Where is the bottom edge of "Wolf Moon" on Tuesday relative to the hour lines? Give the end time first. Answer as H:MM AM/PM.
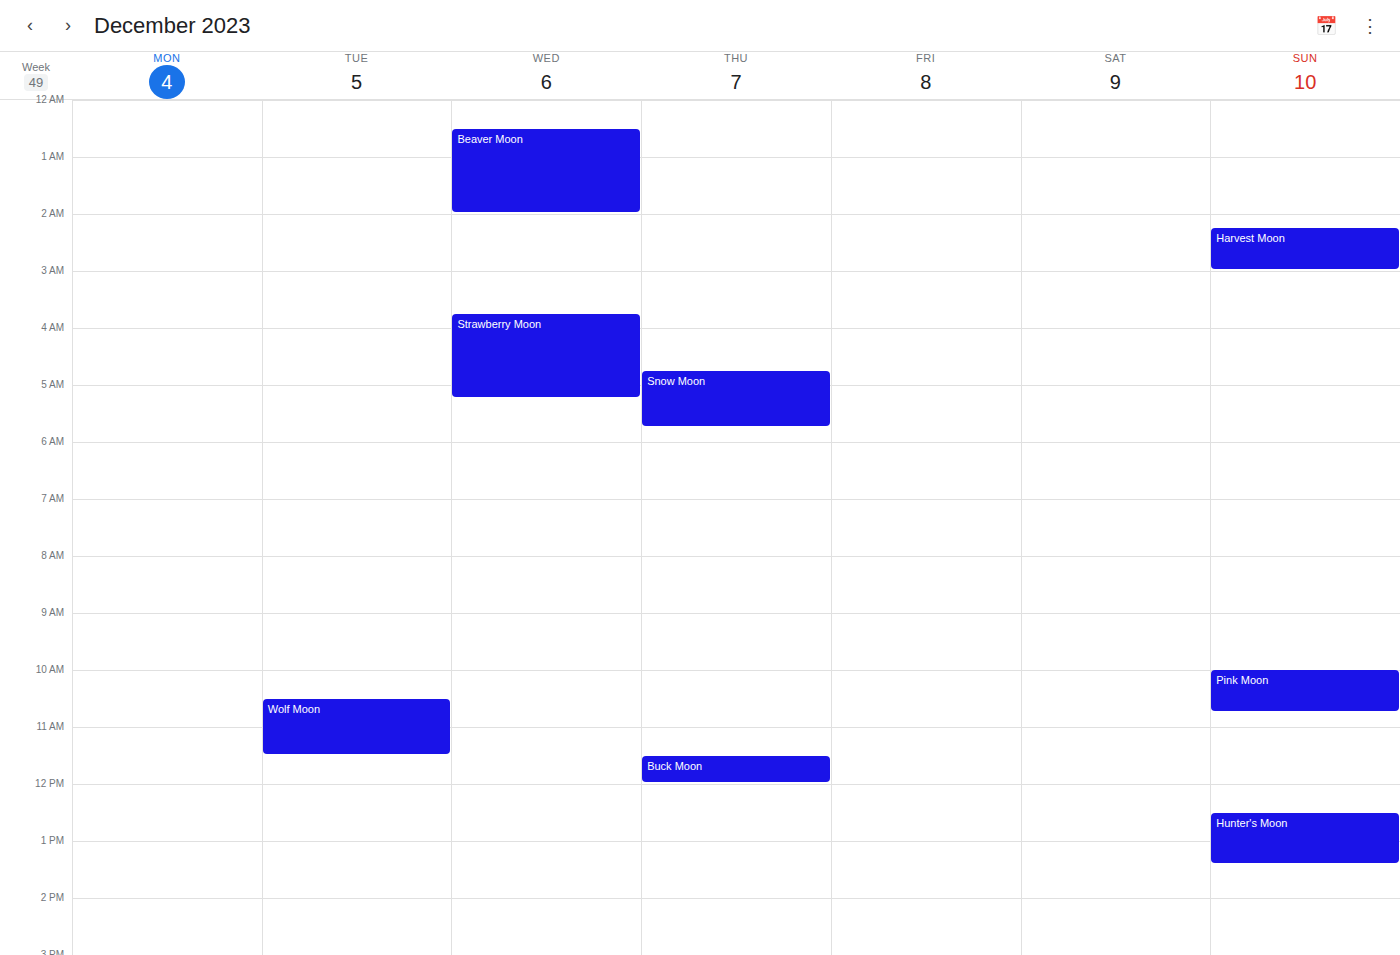
11:30 AM -- halfway between the 11 AM and 12 PM lines.